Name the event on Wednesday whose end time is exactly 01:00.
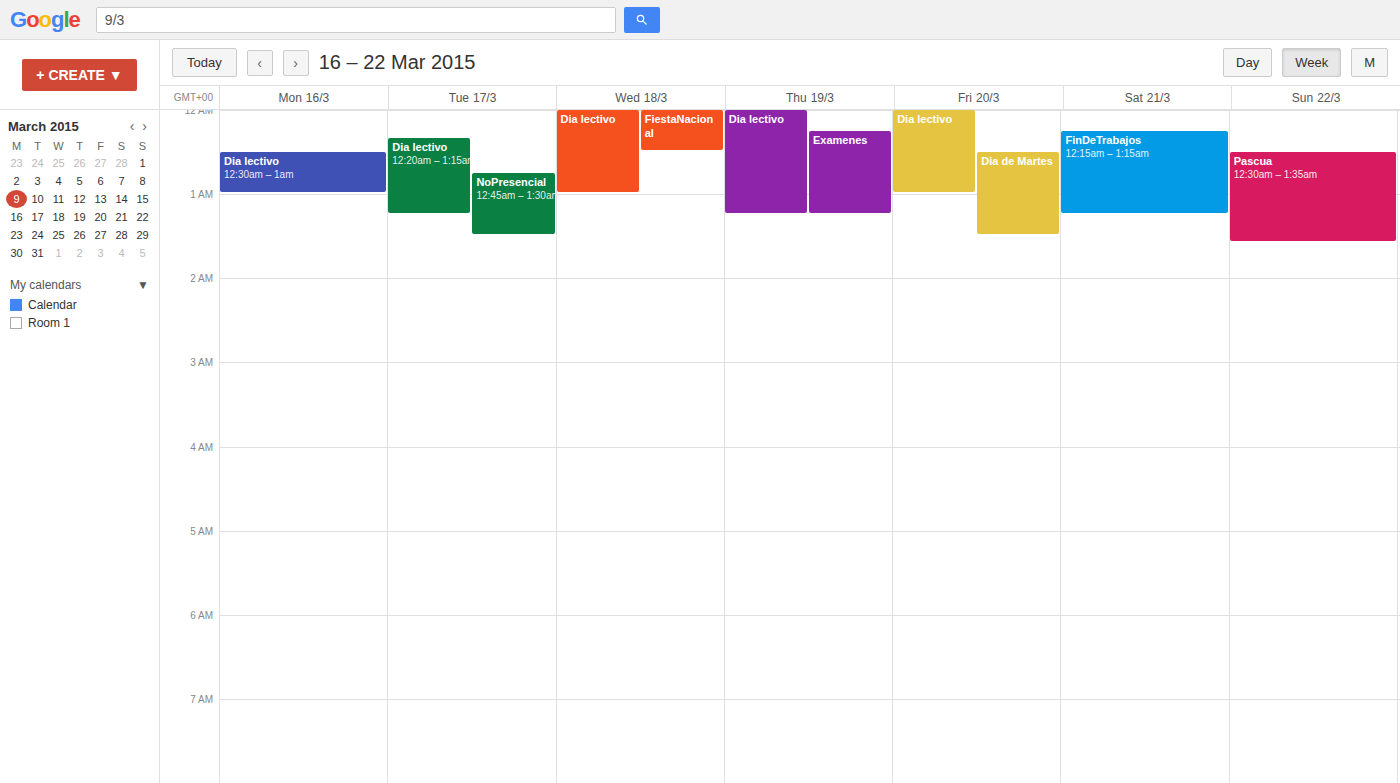
"Dia lectivo"